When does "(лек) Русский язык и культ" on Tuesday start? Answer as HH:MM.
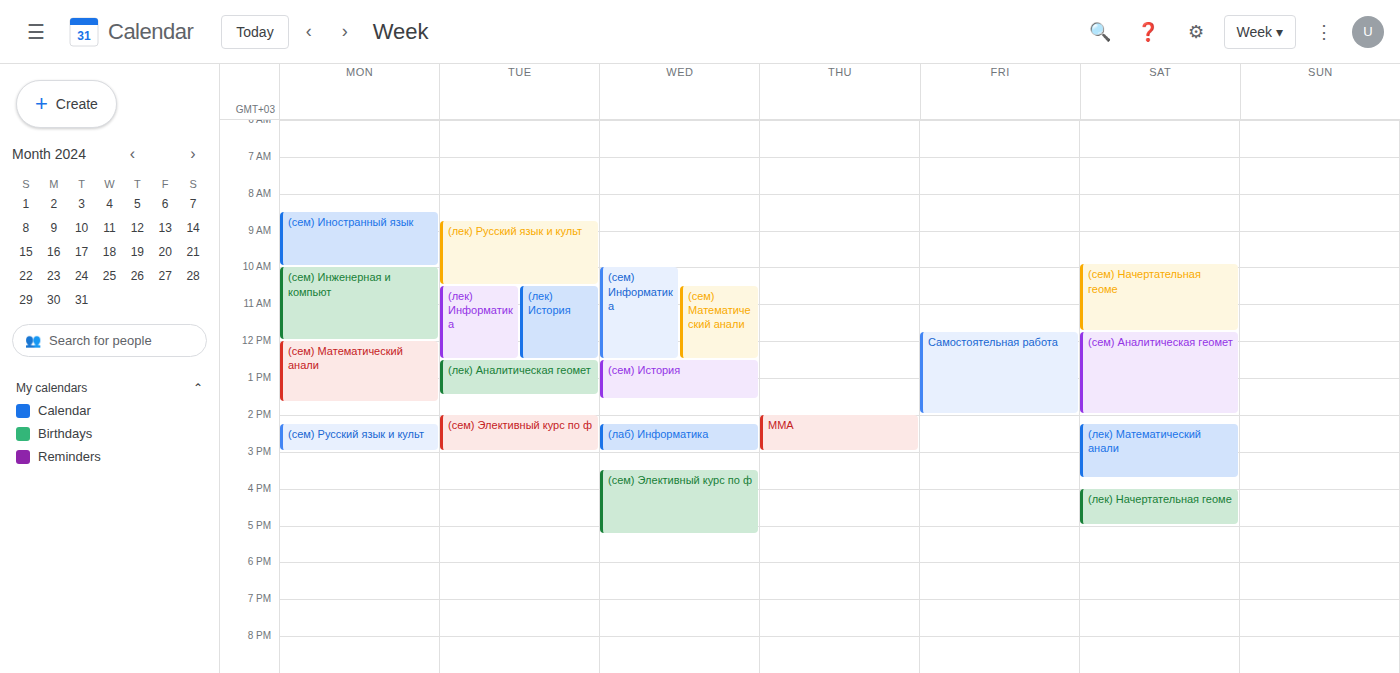
08:45